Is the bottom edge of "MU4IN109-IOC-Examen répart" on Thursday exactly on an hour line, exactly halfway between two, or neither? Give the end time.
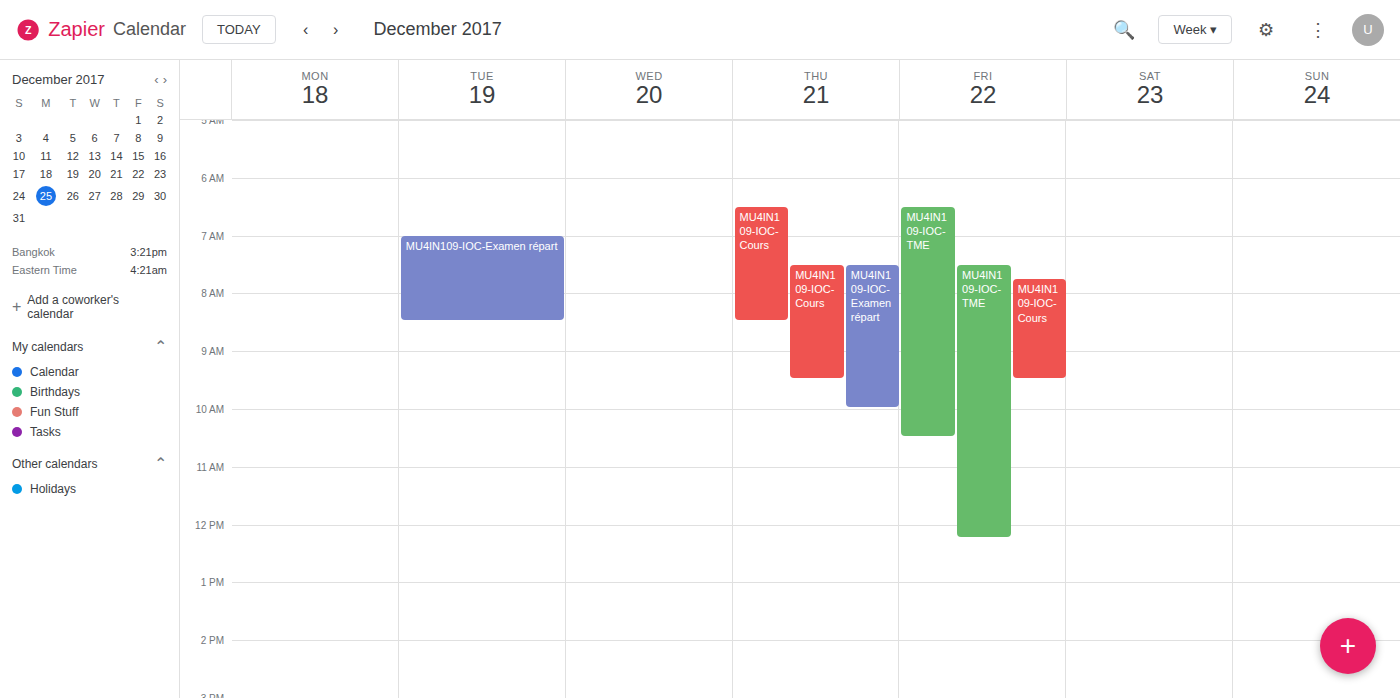
10:00 AM -- exactly on the 10 AM line.